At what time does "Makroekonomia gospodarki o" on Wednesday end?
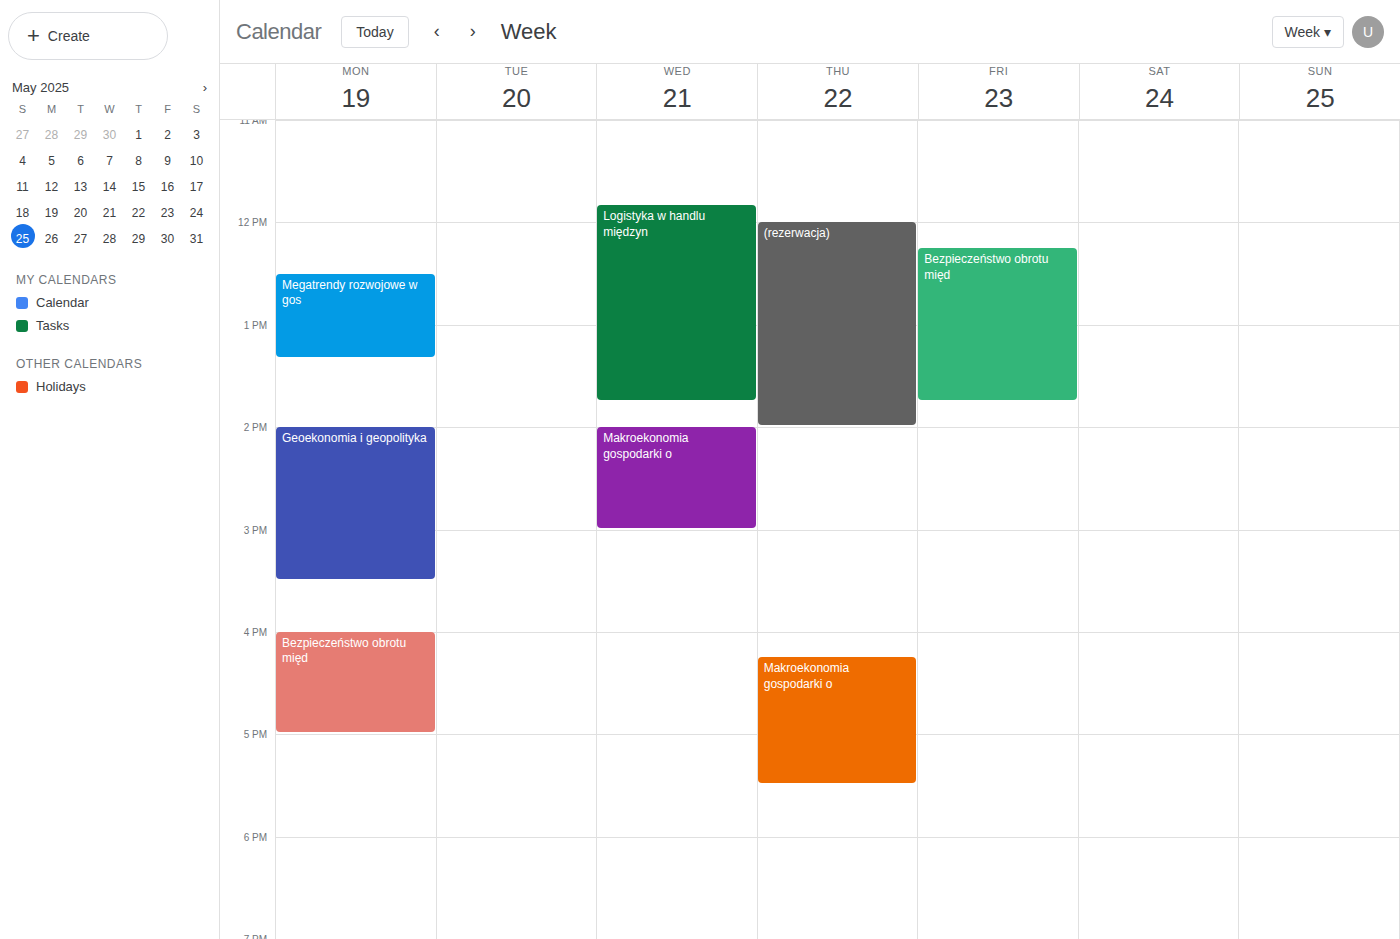
3:00 PM